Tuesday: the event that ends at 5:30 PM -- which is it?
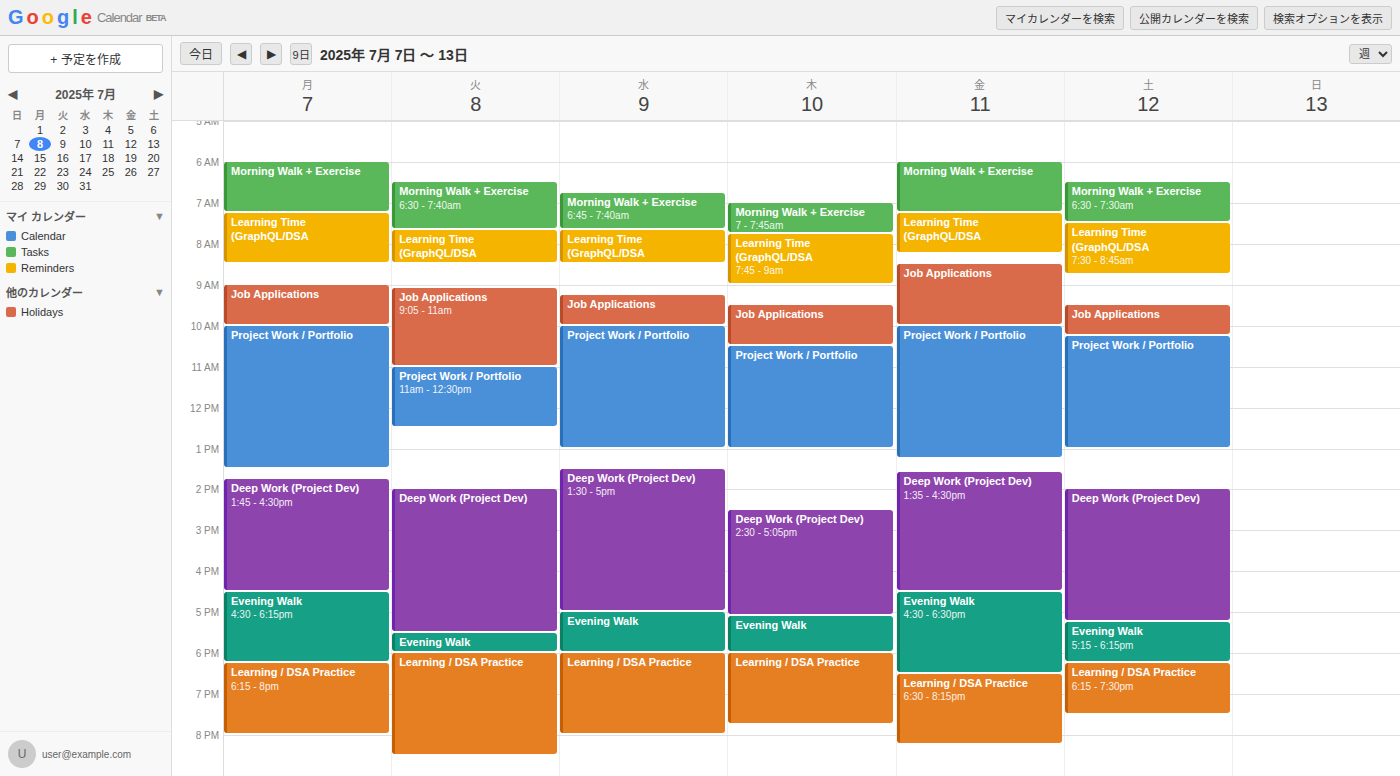
"Deep Work (Project Dev)"